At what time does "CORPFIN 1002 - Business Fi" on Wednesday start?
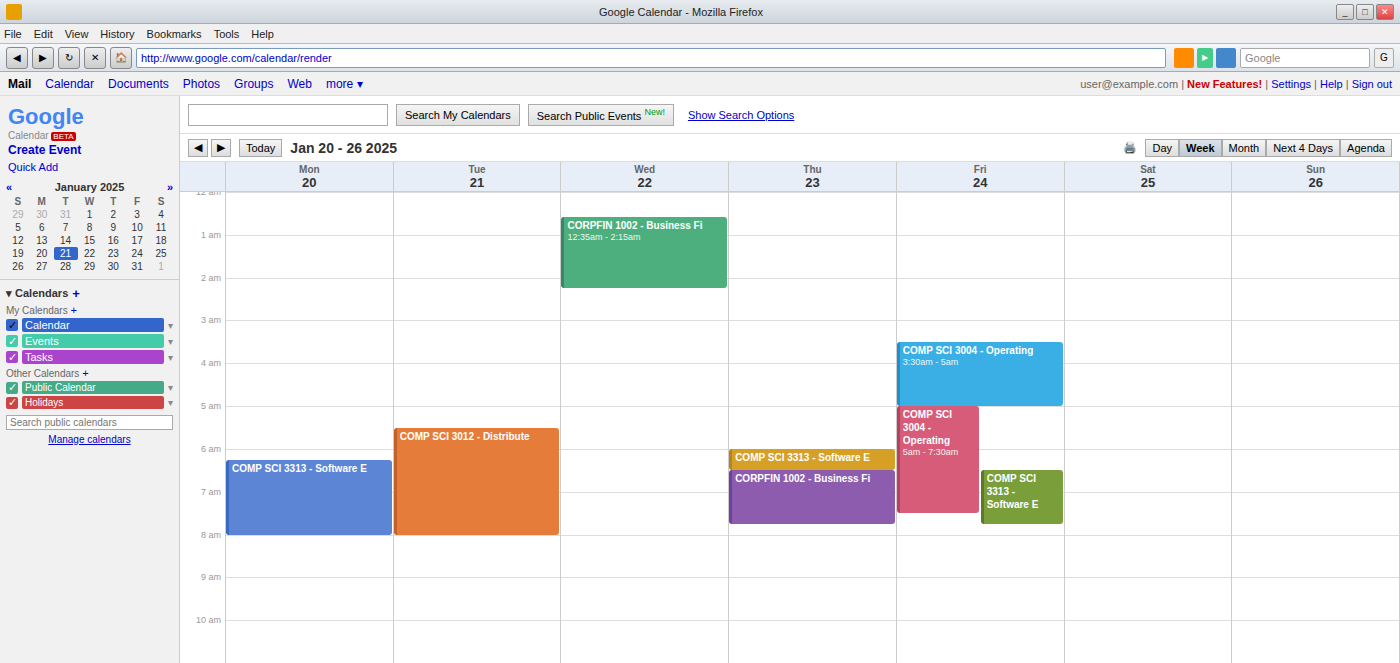
12:35 AM